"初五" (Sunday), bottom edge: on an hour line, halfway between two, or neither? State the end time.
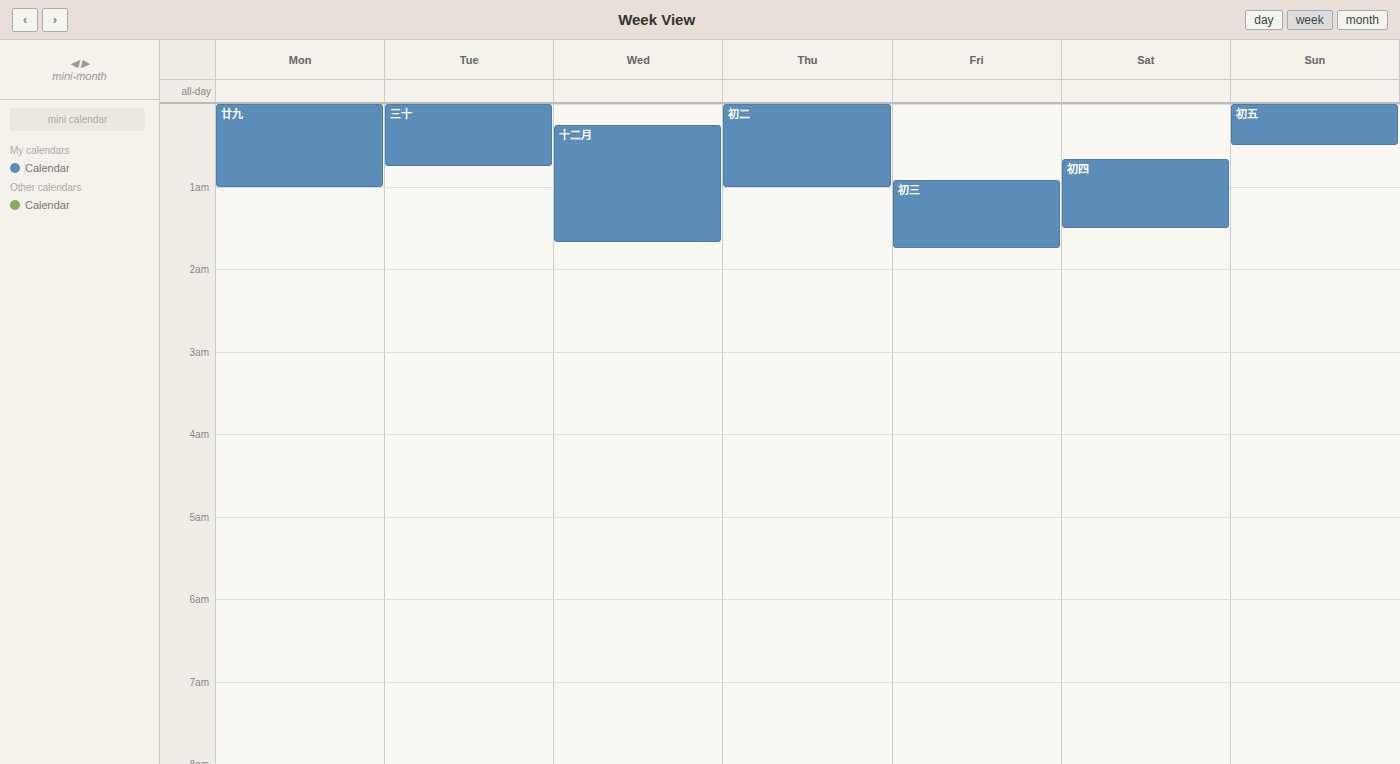
12:30 AM -- halfway between the 12 AM and 1 AM lines.